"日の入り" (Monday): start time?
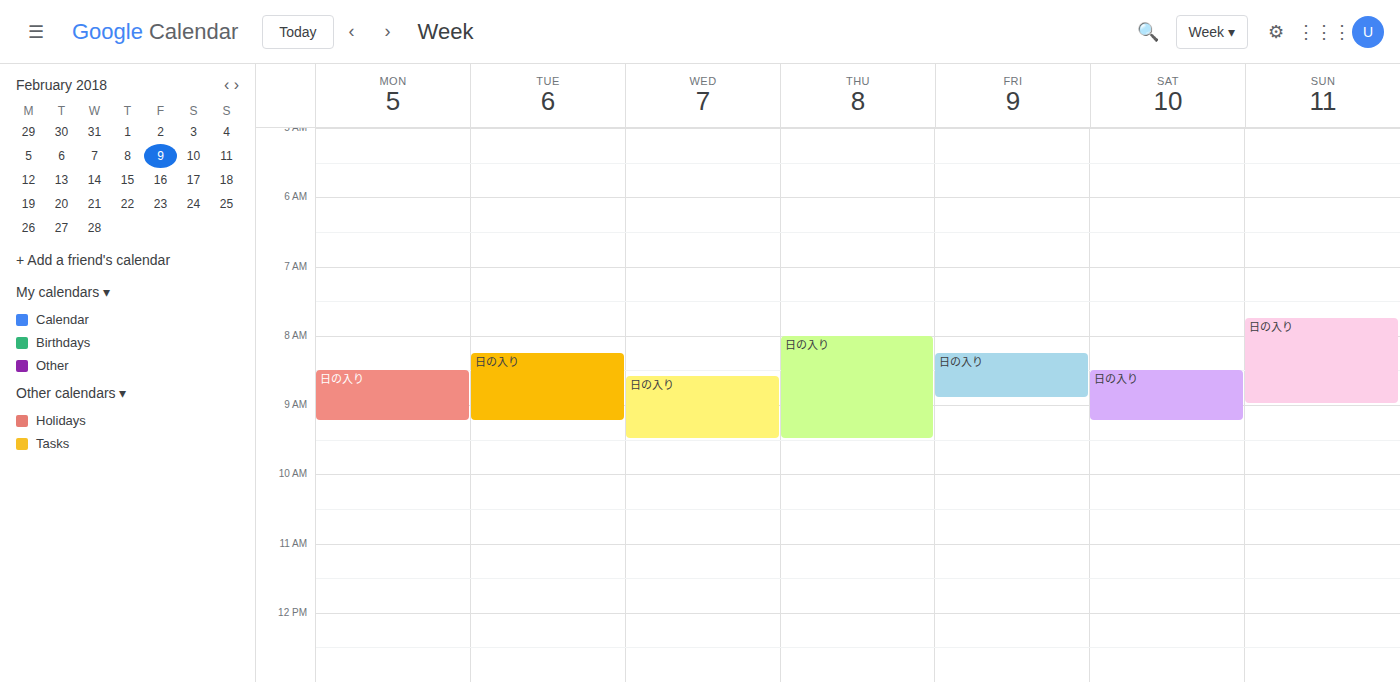
08:30